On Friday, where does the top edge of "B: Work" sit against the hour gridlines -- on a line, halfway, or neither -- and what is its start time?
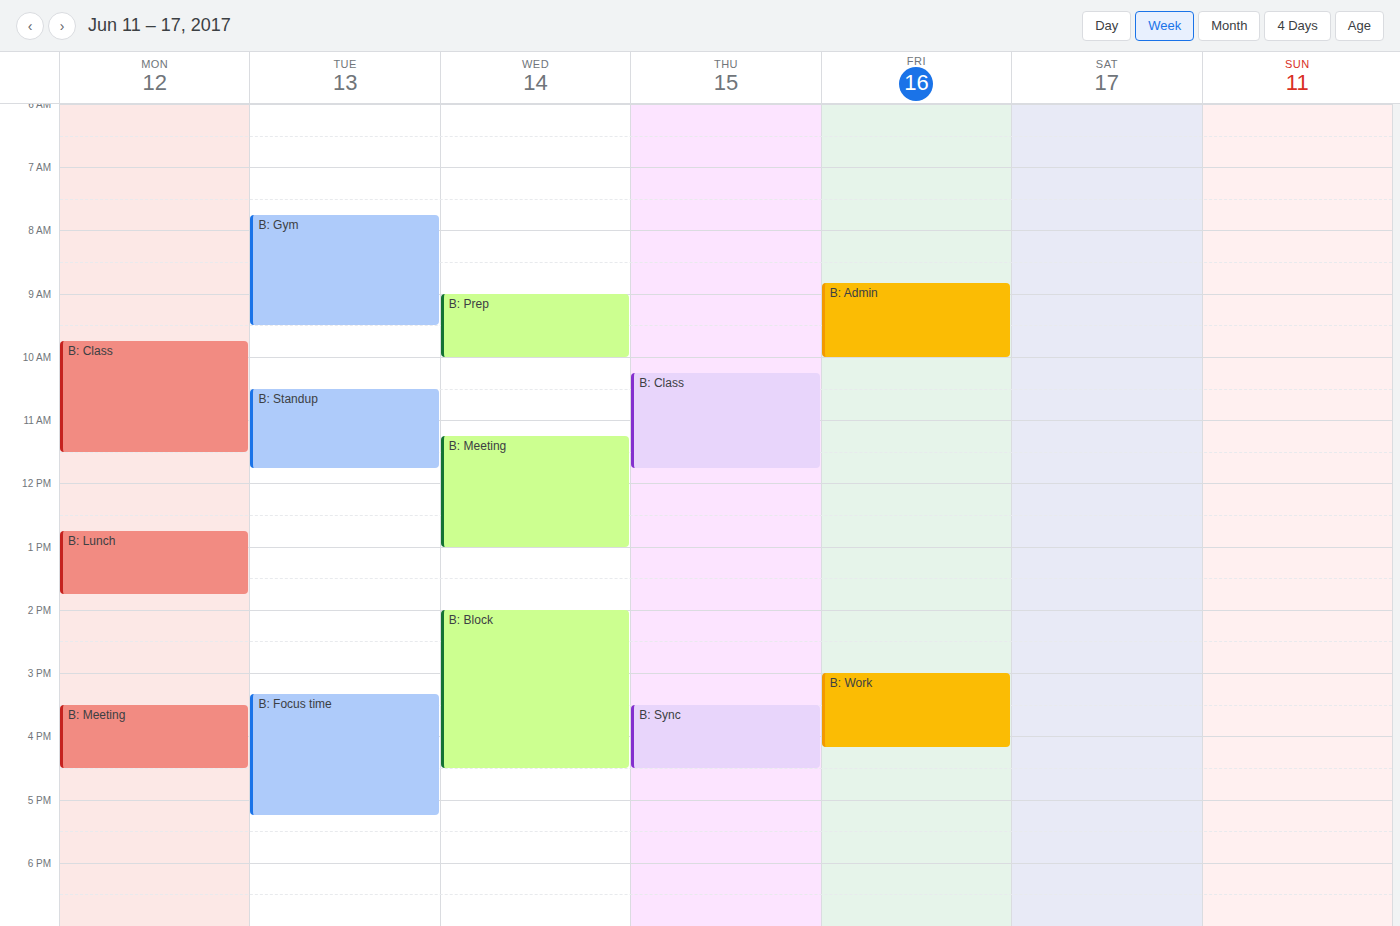
3:00 PM -- exactly on the 3 PM line.